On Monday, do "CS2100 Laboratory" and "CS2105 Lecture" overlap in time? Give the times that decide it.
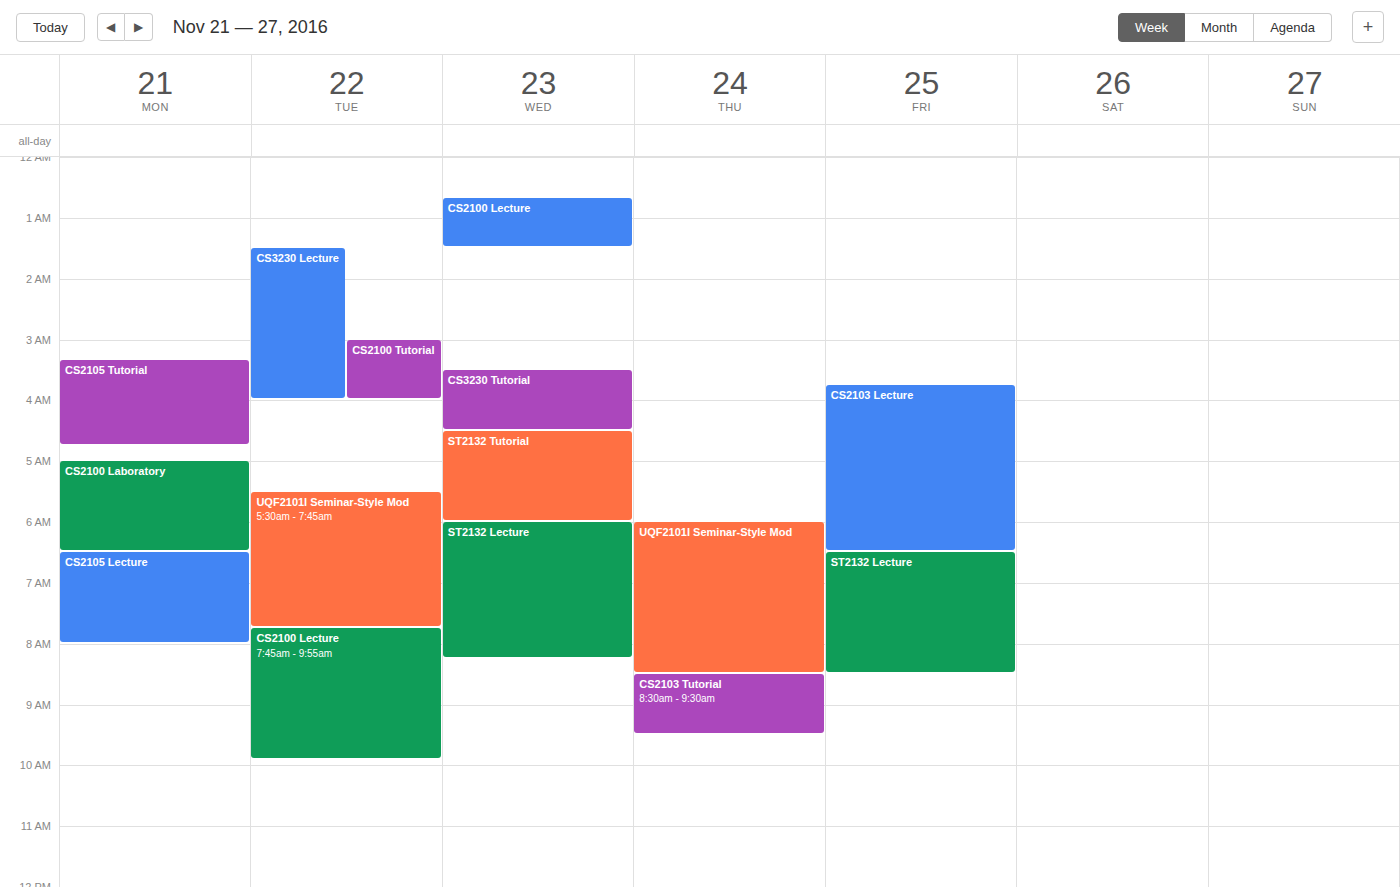
"CS2100 Laboratory" ends at 6:30 AM, exactly when "CS2105 Lecture" starts -- they touch but do not overlap.